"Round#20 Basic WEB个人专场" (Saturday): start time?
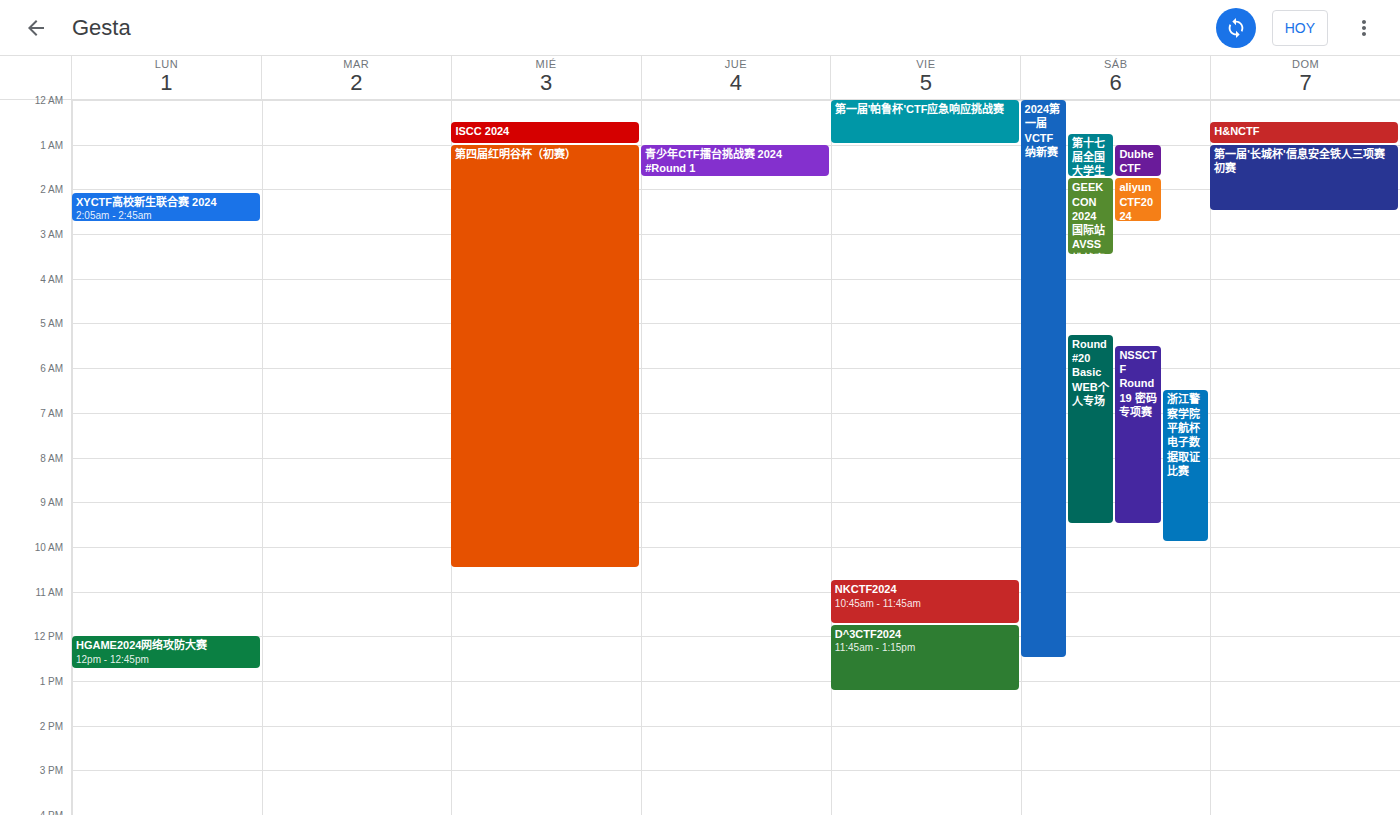
05:15